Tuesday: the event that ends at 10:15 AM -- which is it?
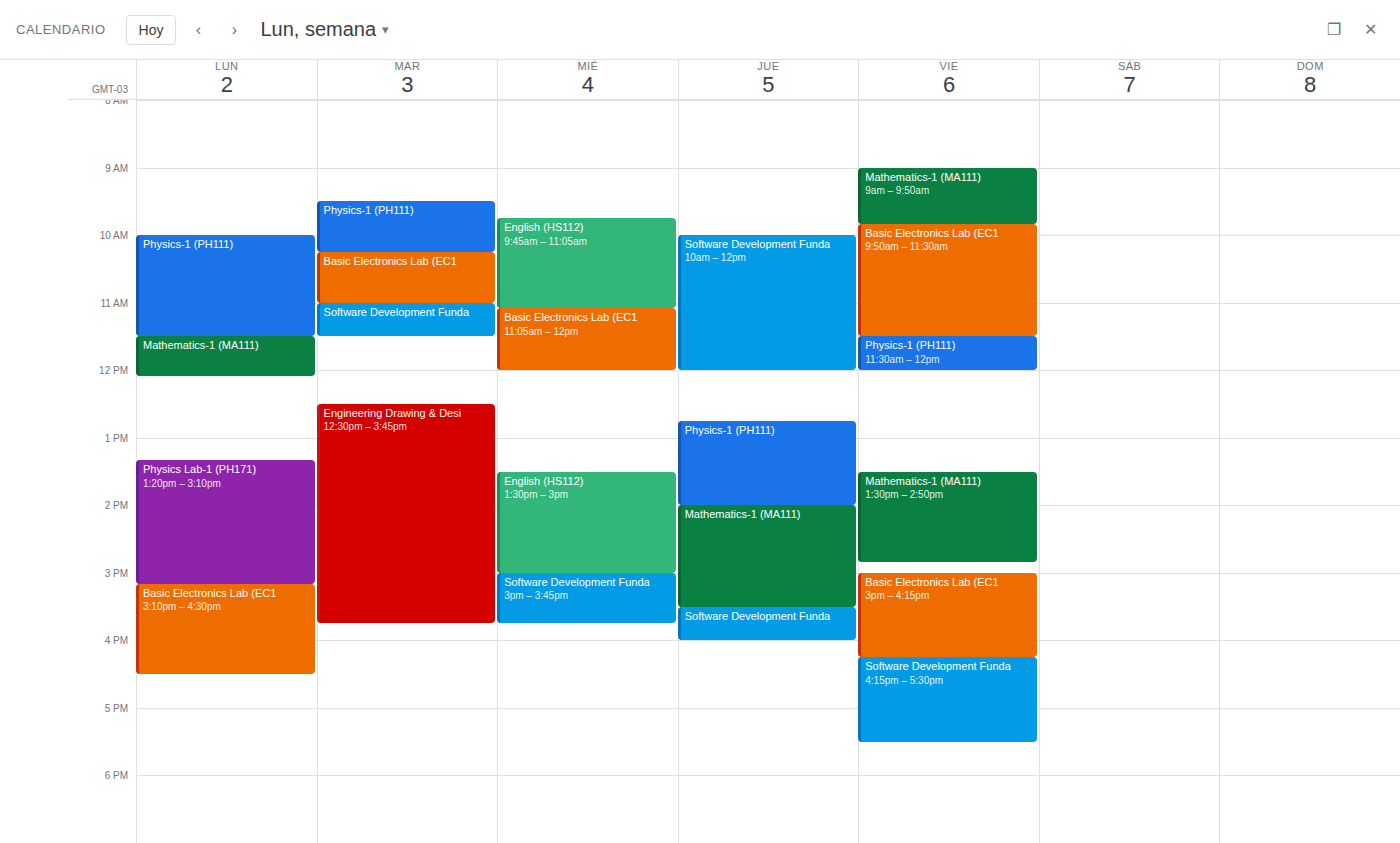
"Physics-1 (PH111)"